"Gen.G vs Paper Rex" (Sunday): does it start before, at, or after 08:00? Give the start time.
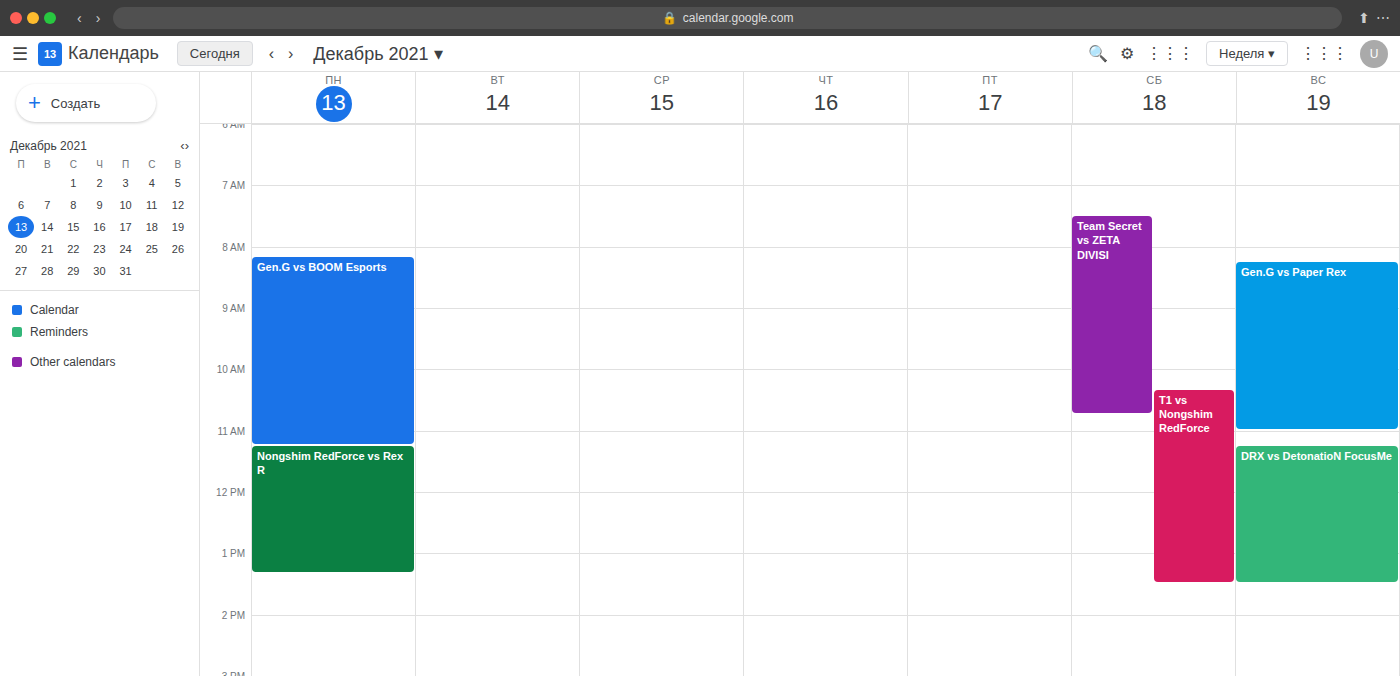
08:15 -- after 08:00, 15 minutes below the 08:00 line.